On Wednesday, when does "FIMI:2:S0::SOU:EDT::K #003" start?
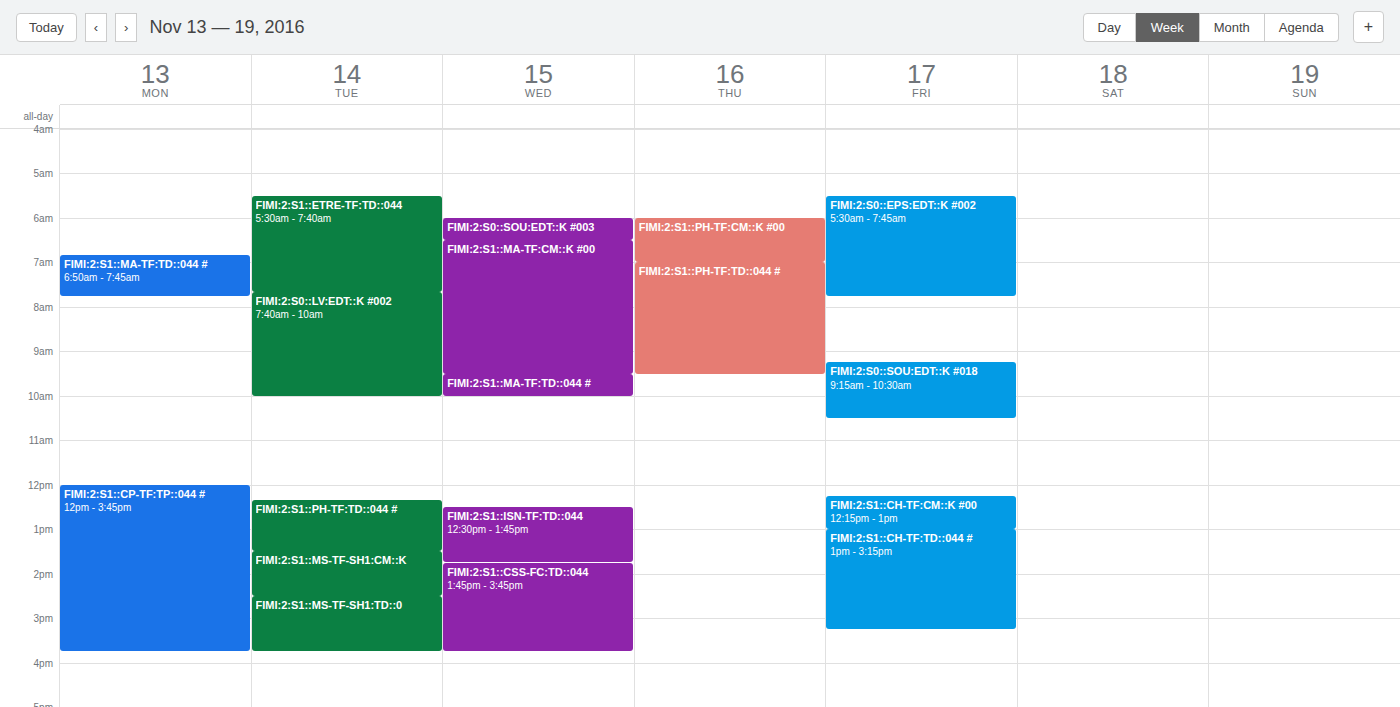
6:00 AM